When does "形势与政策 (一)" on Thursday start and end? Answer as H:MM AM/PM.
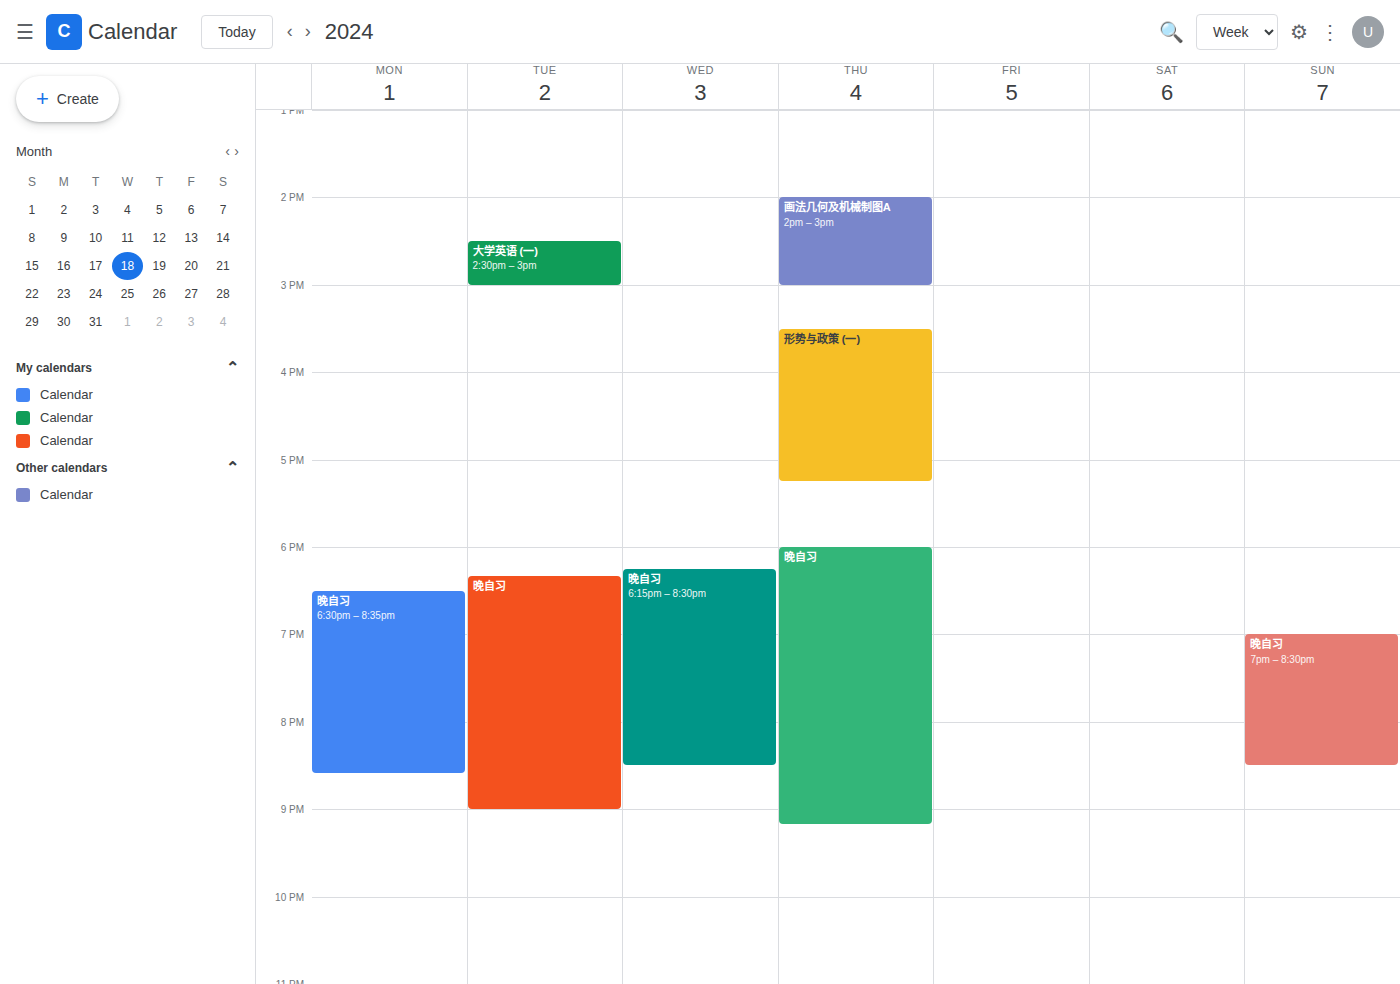
3:30 PM to 5:15 PM